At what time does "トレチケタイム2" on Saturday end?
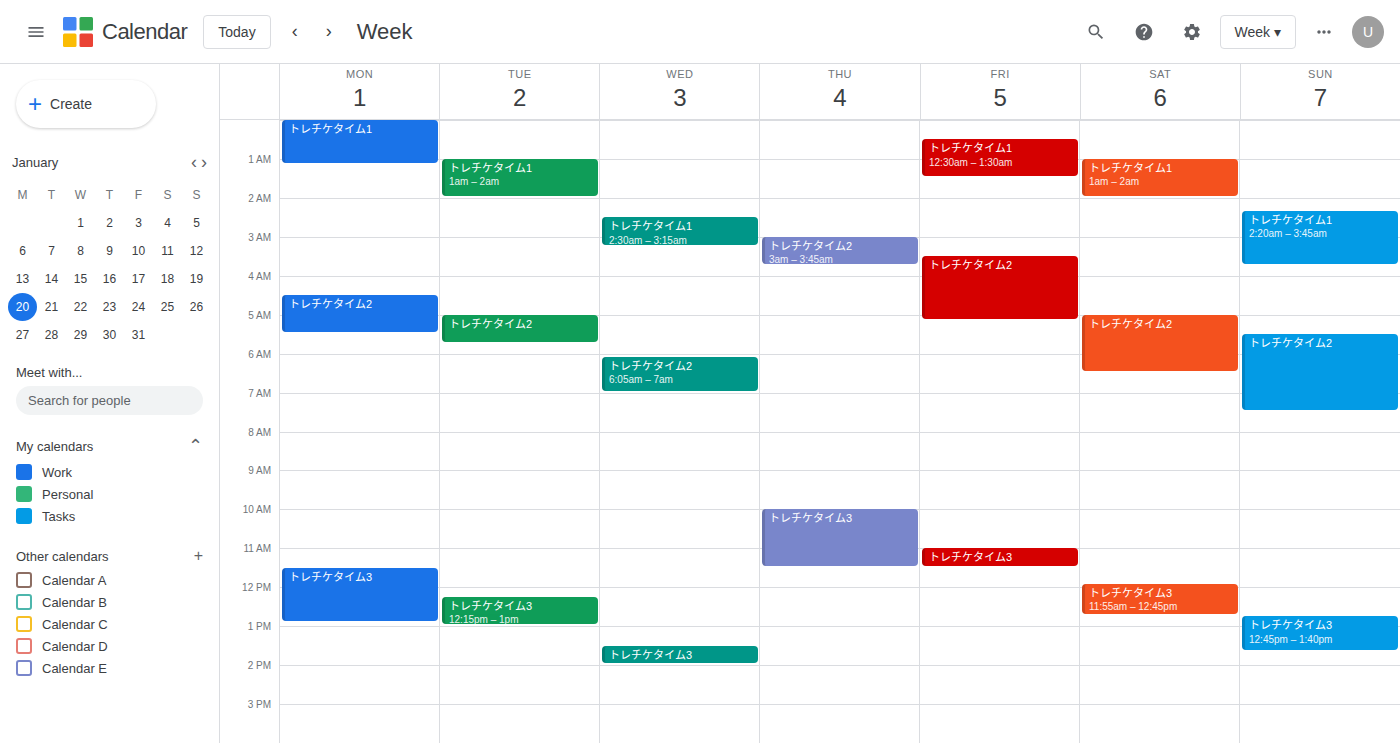
6:30 AM